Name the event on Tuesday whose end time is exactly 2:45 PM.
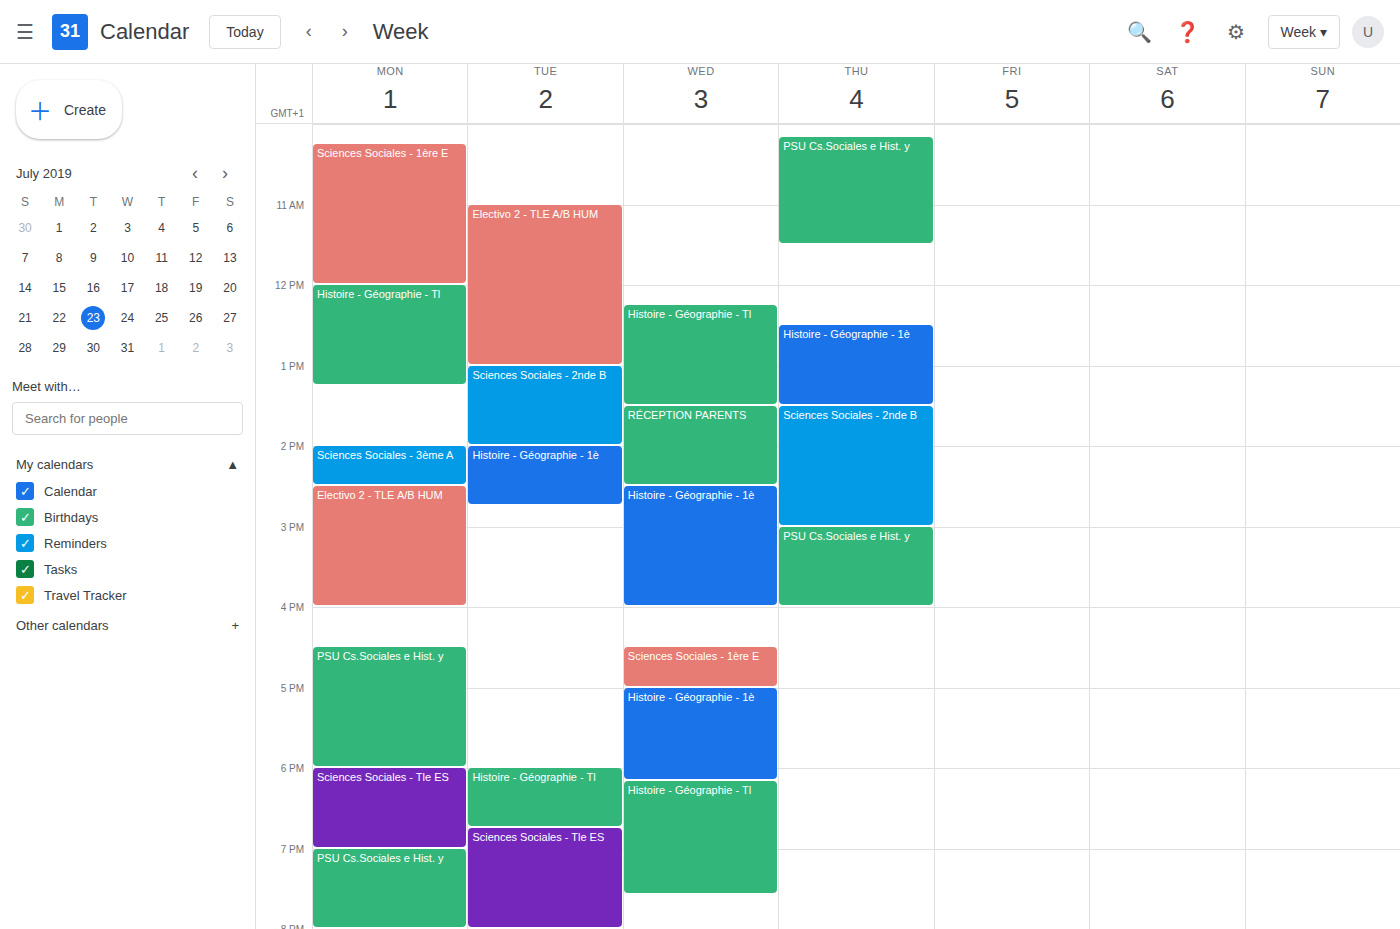
"Histoire - Géographie - 1è"